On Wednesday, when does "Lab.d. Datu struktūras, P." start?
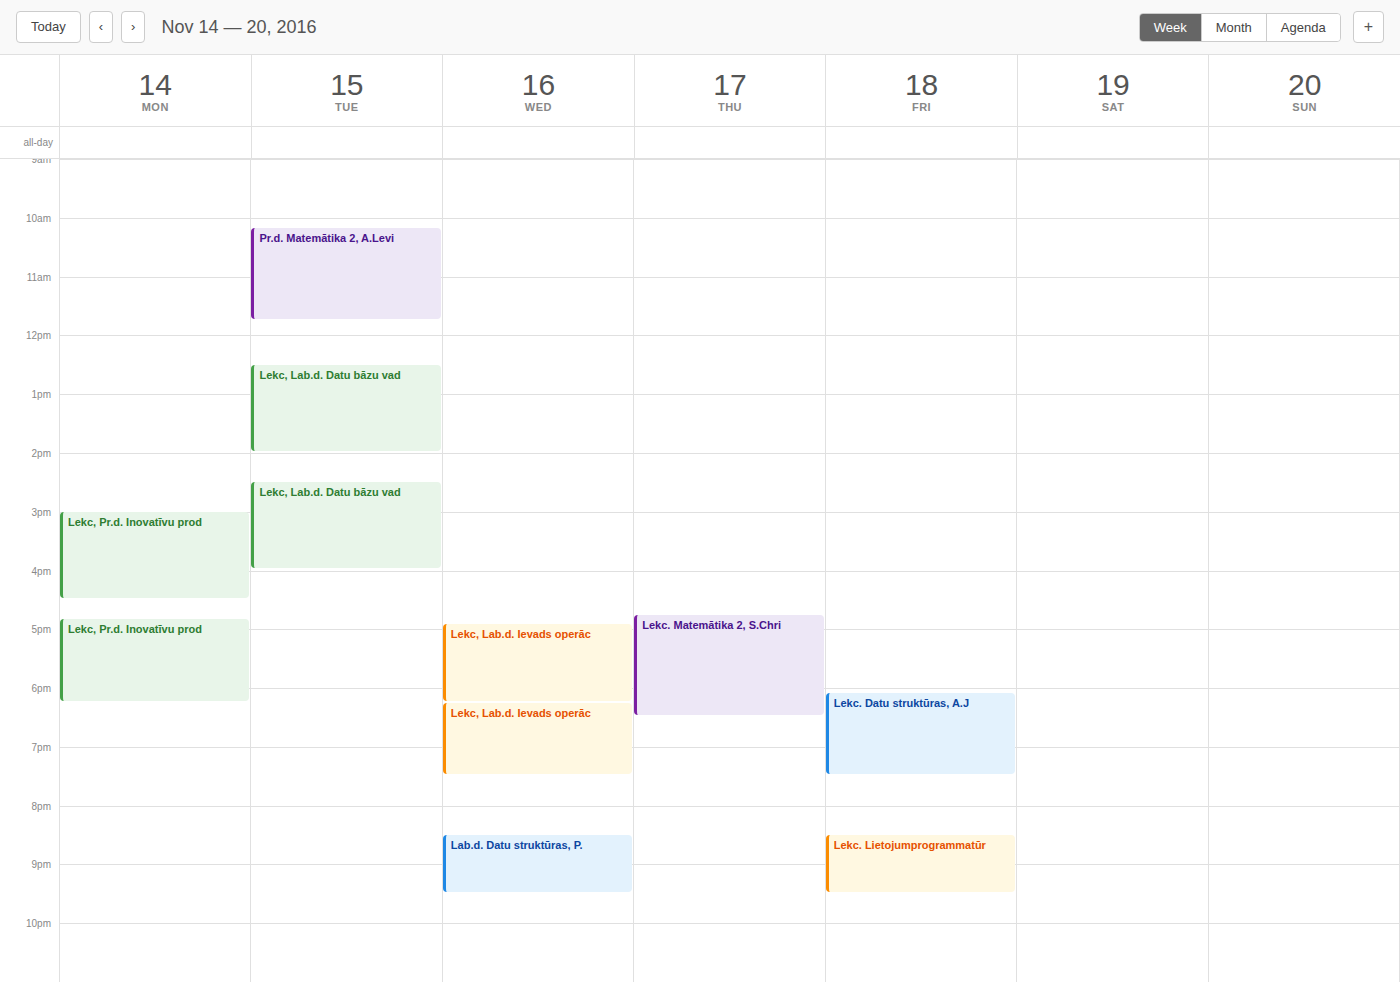
8:30 PM